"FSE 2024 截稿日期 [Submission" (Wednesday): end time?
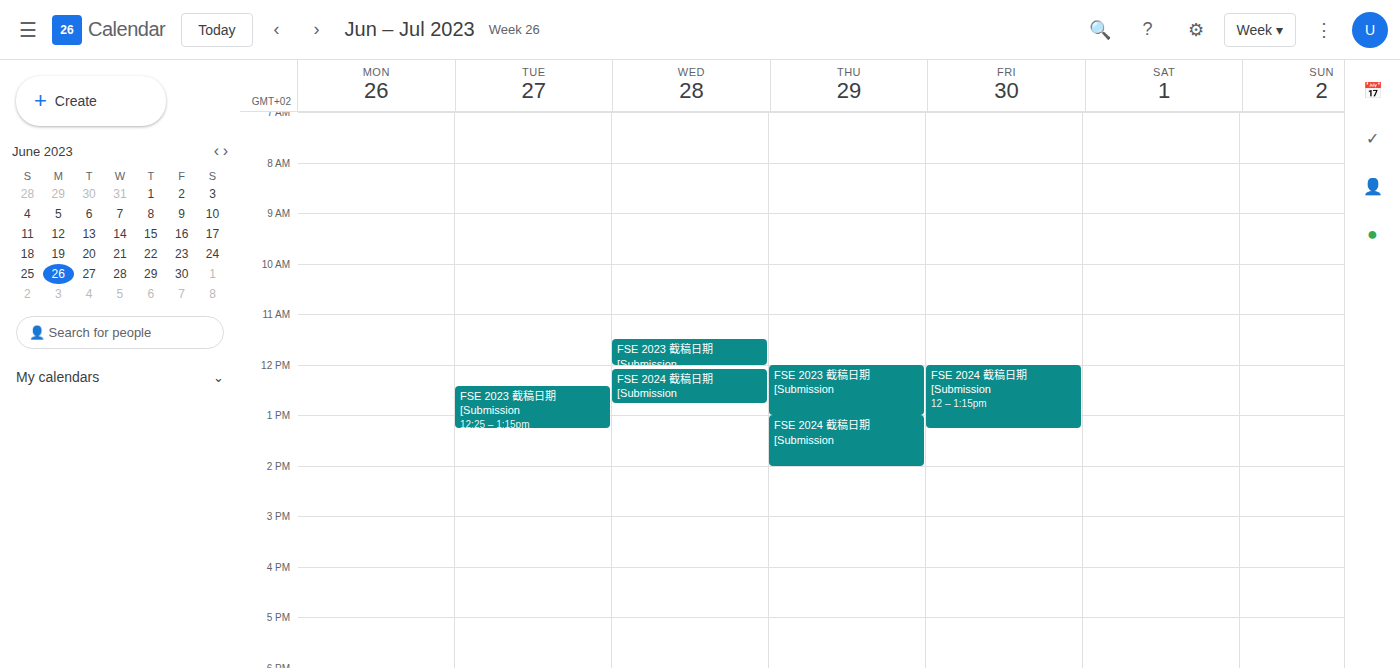
12:45 PM